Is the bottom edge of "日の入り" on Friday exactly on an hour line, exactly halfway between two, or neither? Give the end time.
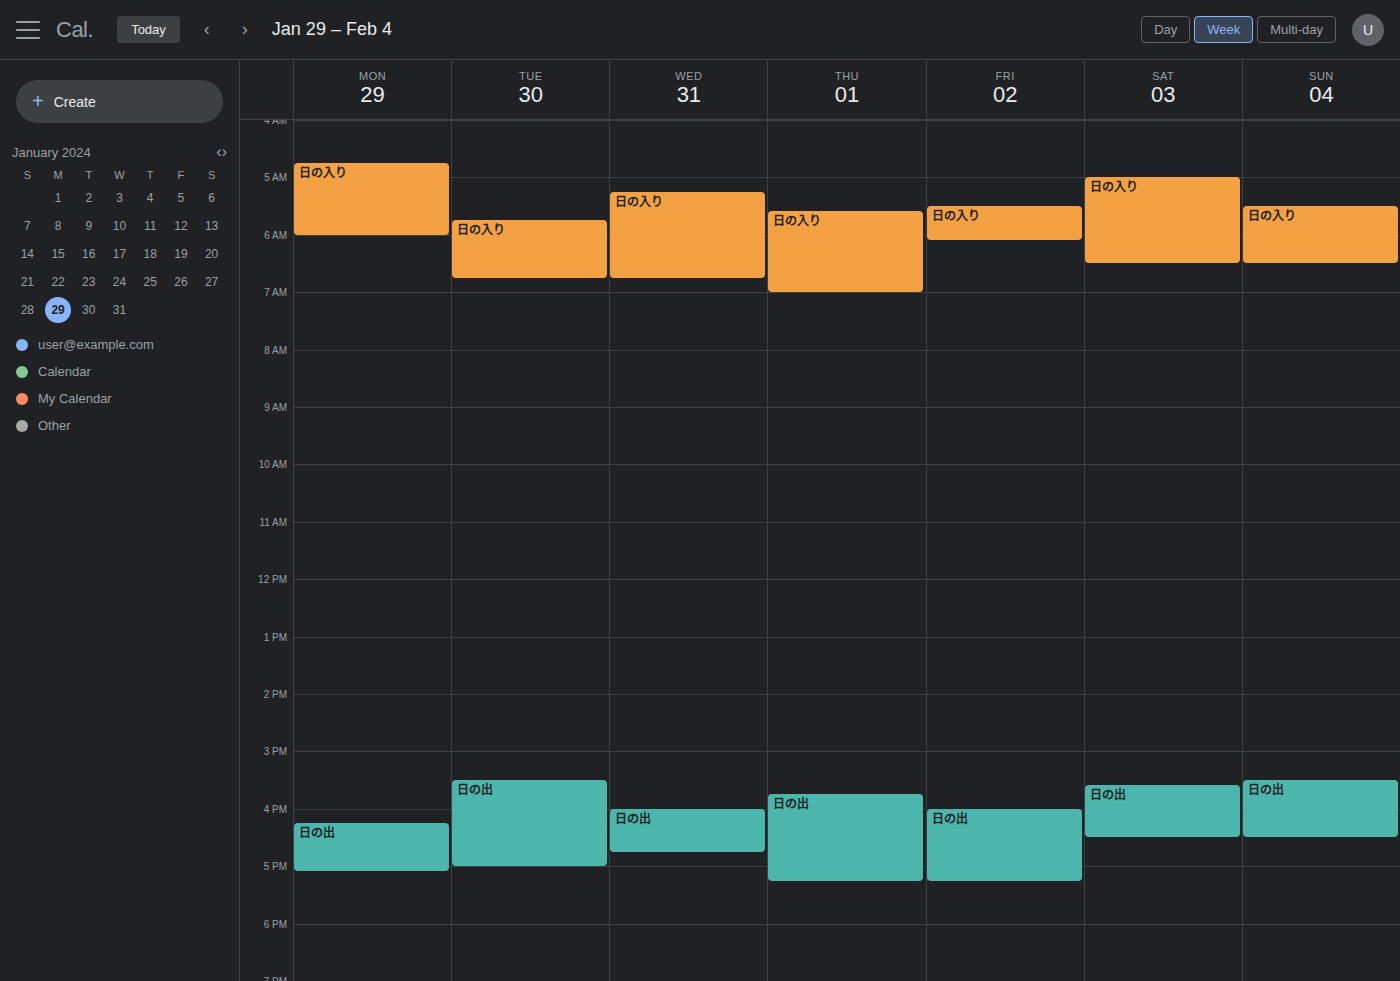
6:05 AM -- neither: 5 minutes below the 6 AM line and 55 minutes above the 7 AM line.